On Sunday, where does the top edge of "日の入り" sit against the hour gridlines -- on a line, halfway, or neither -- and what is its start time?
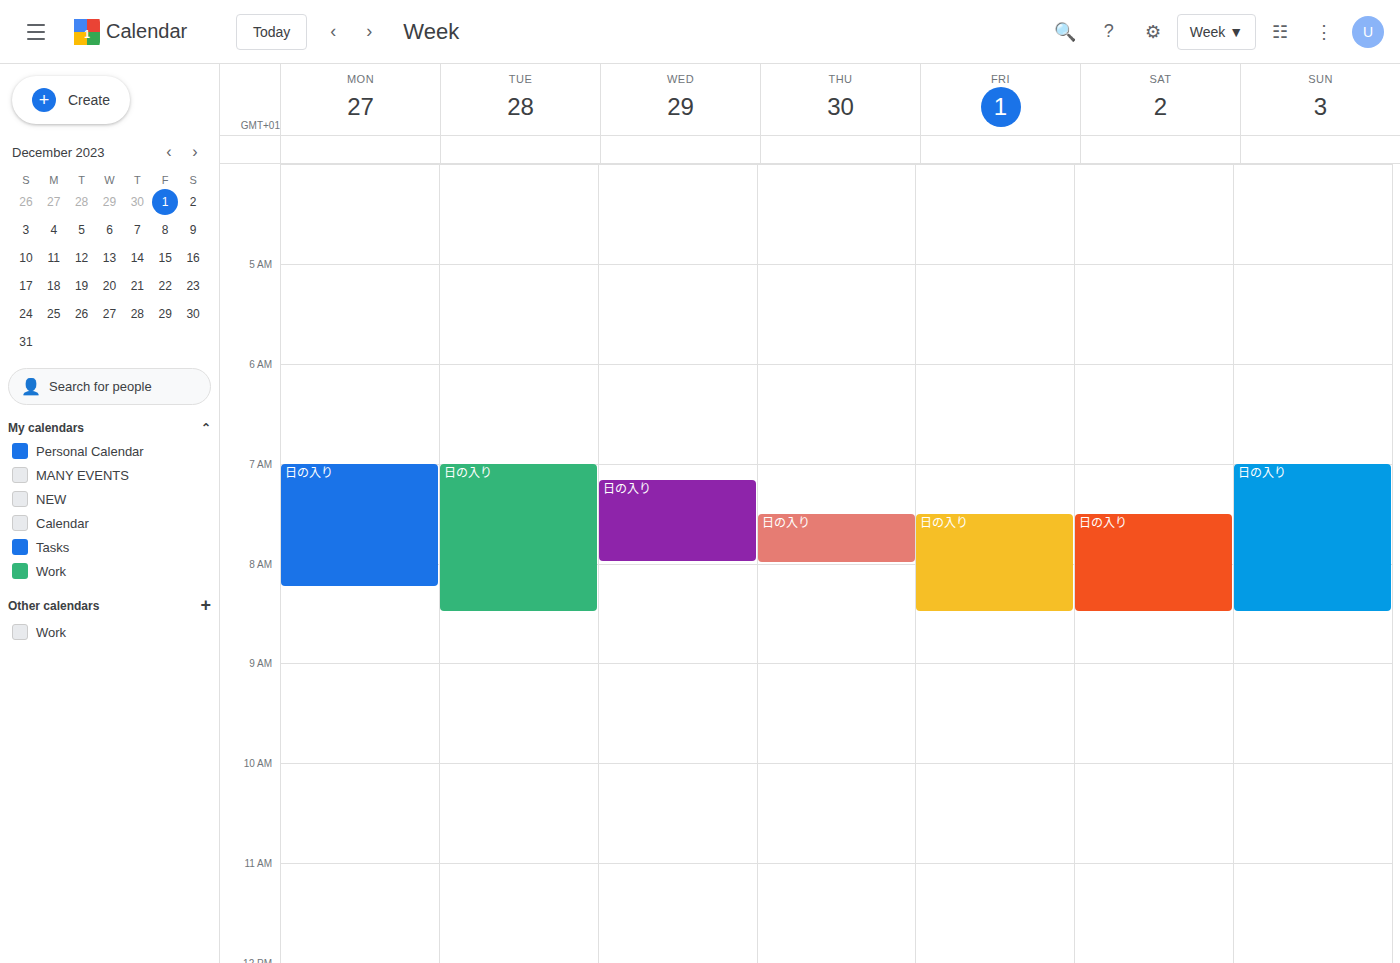
7:00 AM -- exactly on the 7 AM line.